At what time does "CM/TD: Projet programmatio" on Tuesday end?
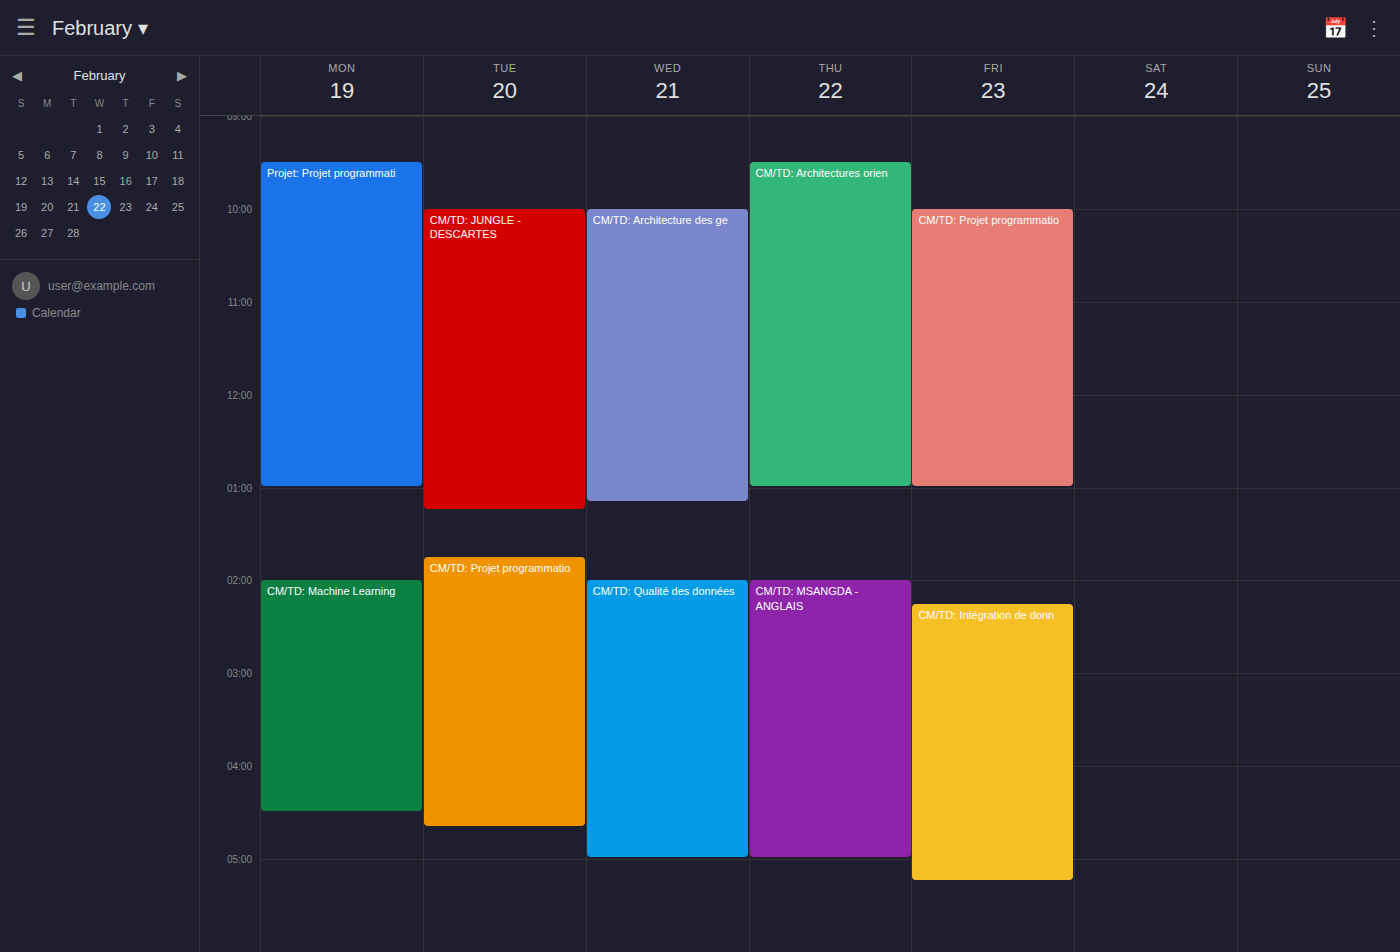
4:40 PM